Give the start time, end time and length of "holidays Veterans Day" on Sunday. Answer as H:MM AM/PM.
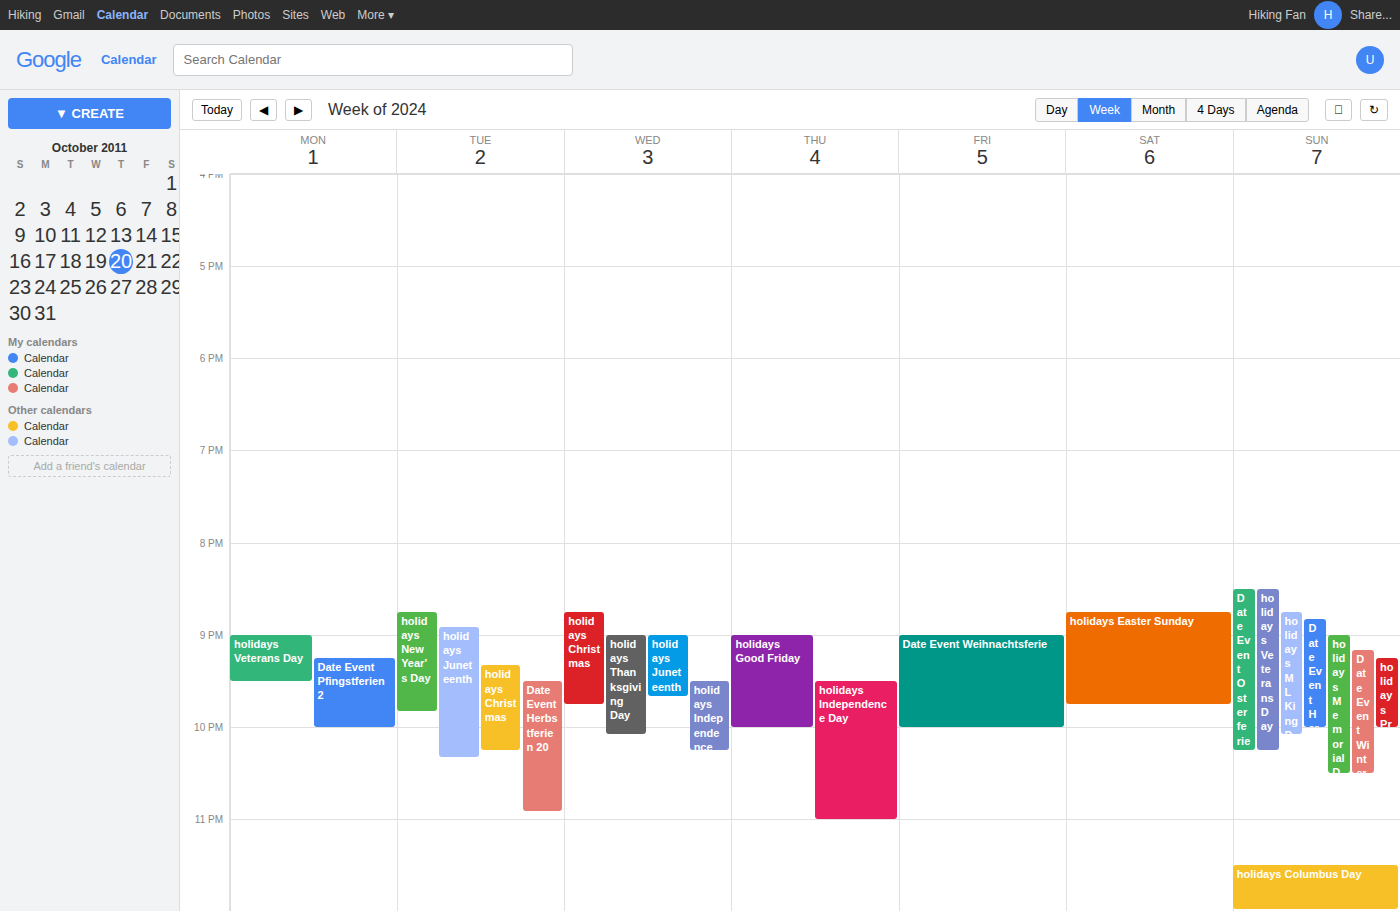
8:30 PM to 10:15 PM, 1 hour 45 minutes